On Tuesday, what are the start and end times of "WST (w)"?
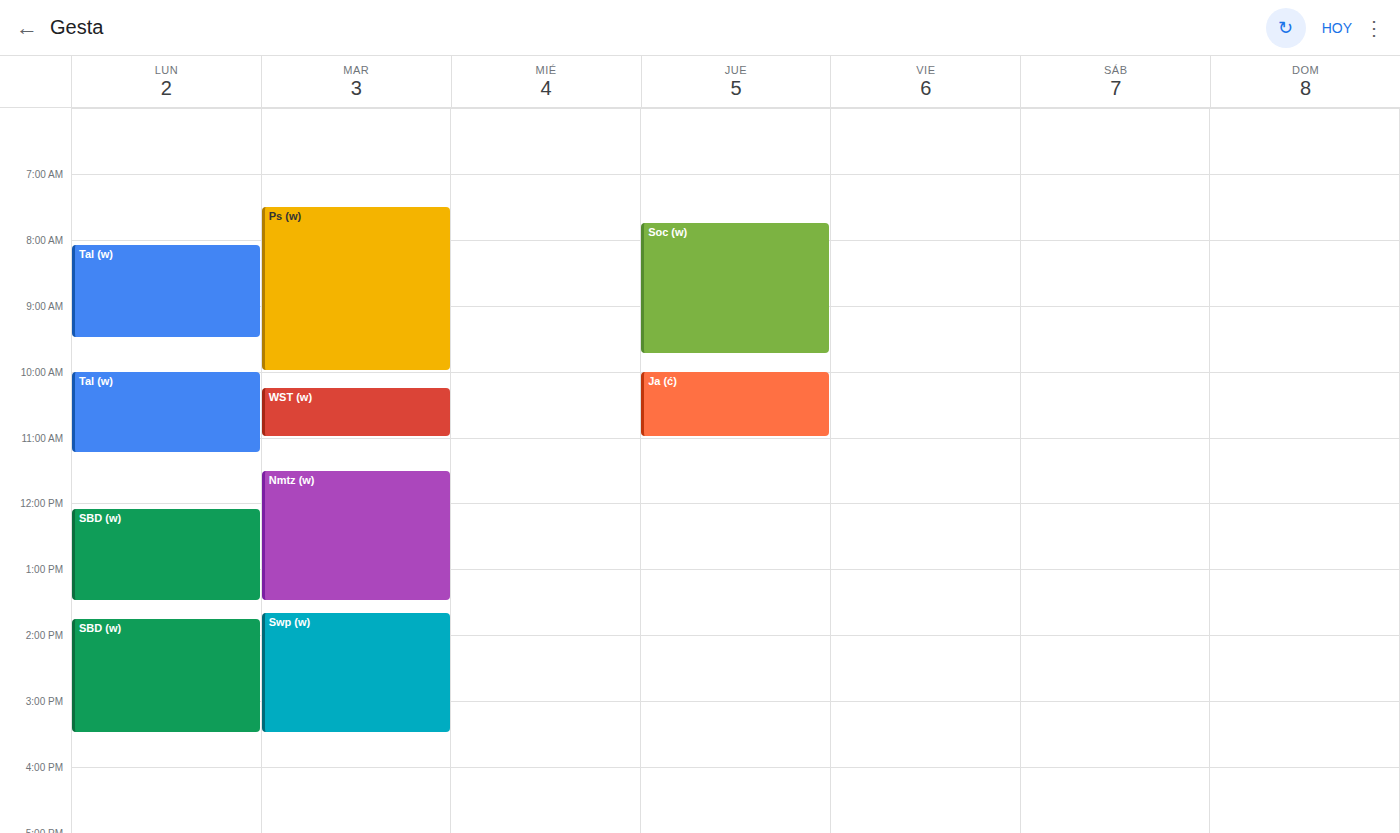
10:15 AM to 11:00 AM